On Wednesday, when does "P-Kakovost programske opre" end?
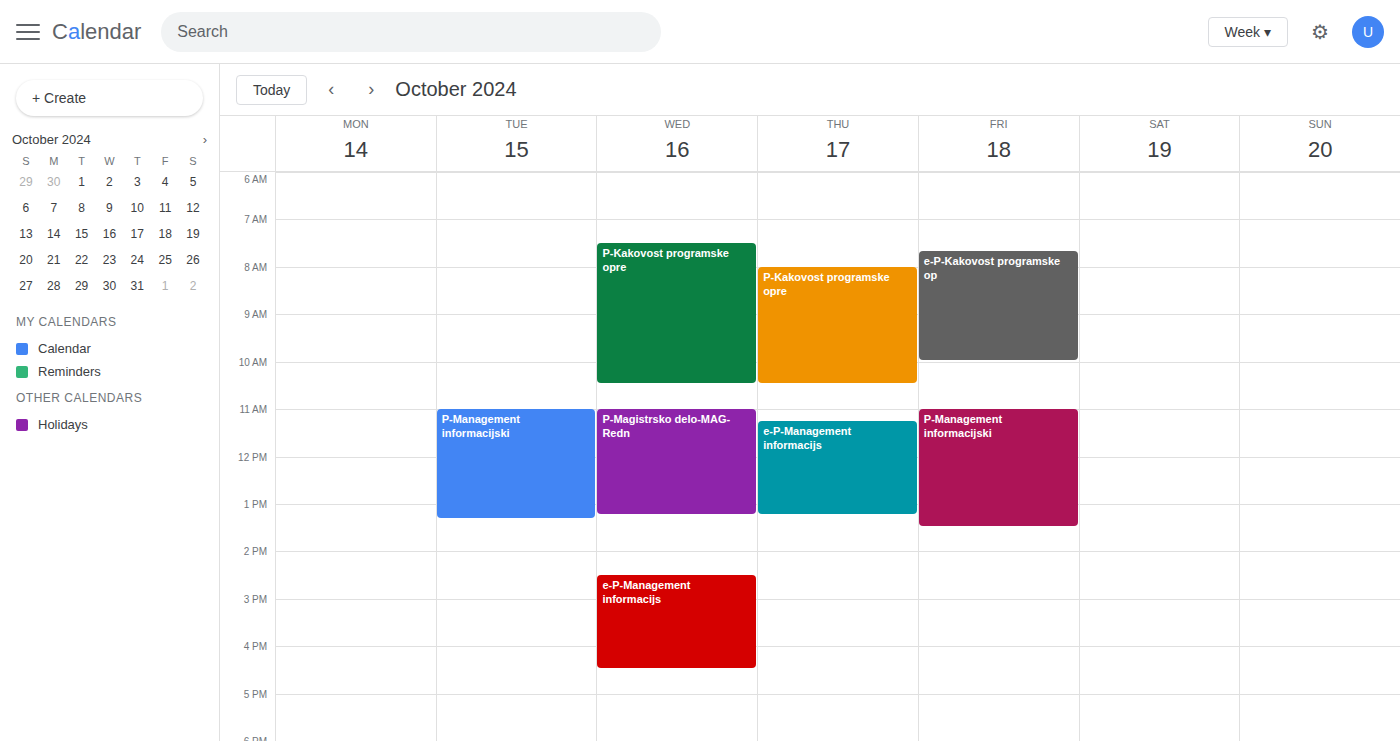
10:30 AM